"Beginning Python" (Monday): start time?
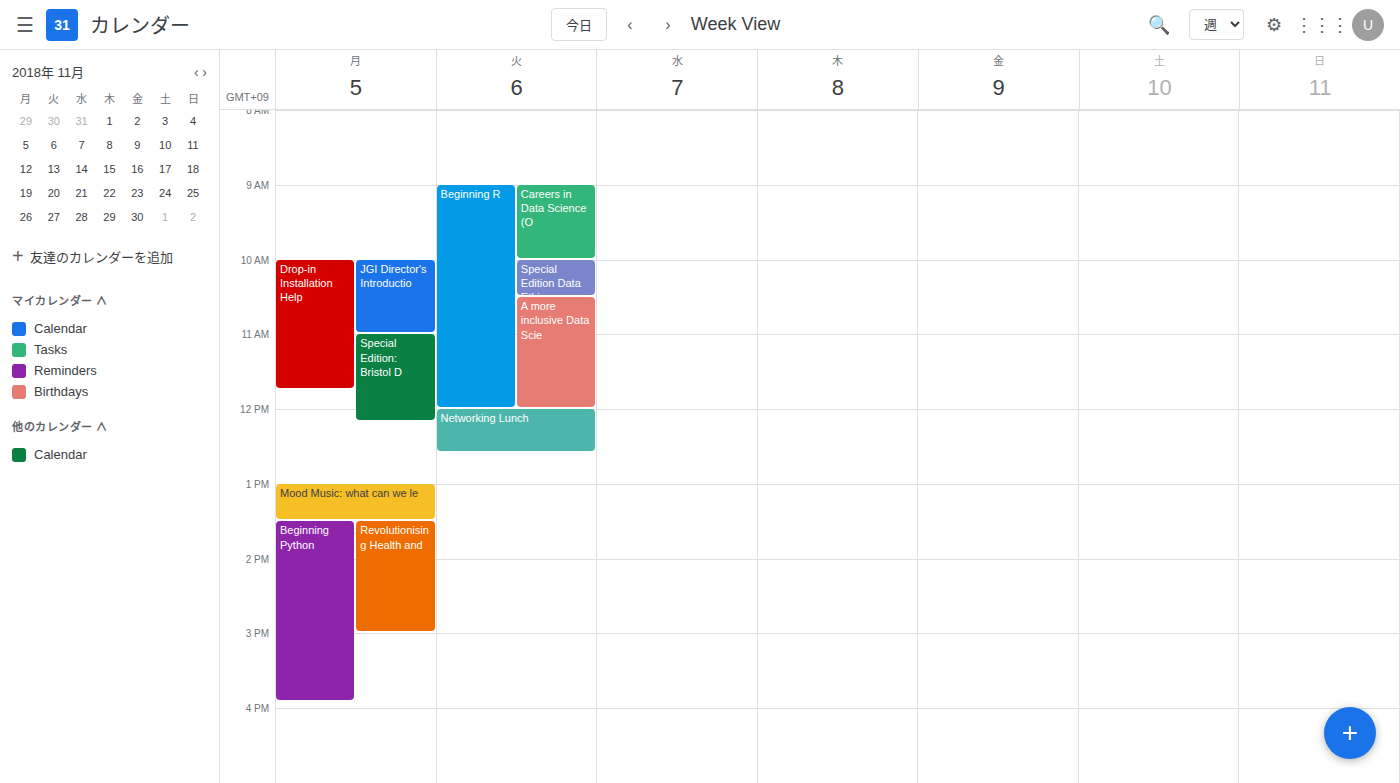
13:30